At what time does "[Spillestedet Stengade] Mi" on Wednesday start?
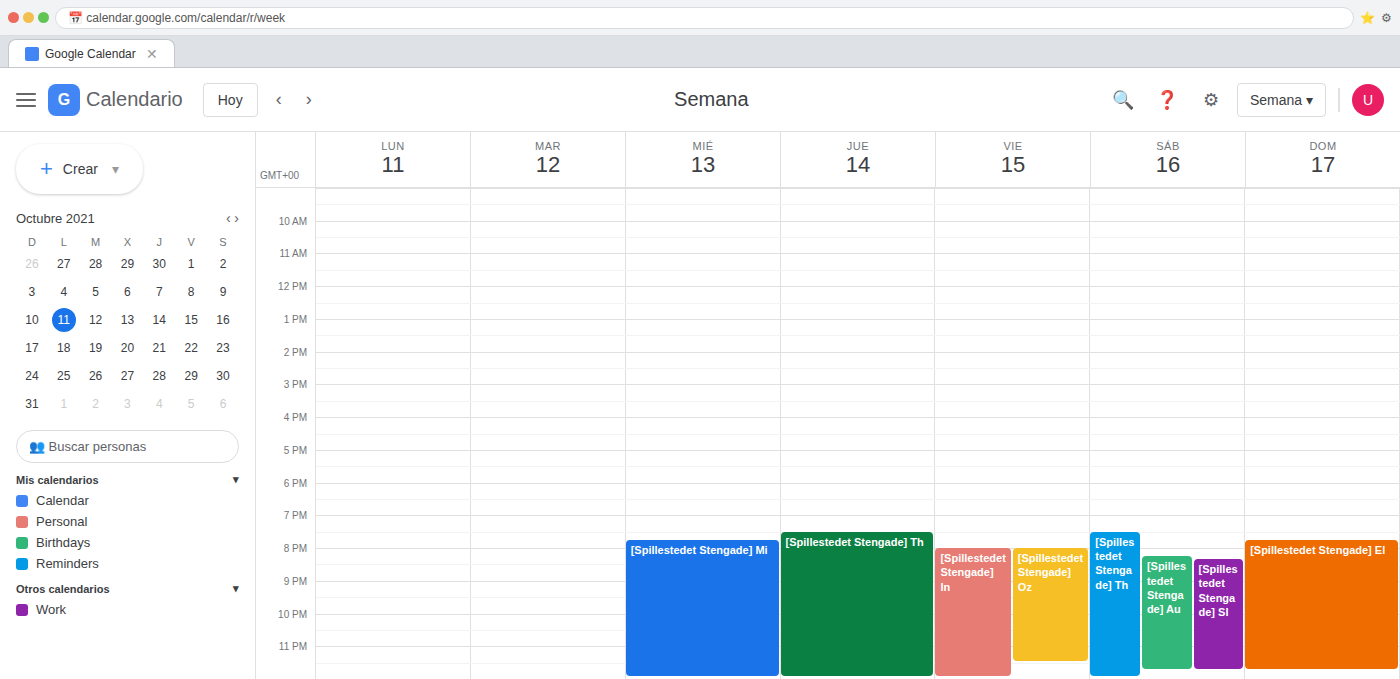
19:45